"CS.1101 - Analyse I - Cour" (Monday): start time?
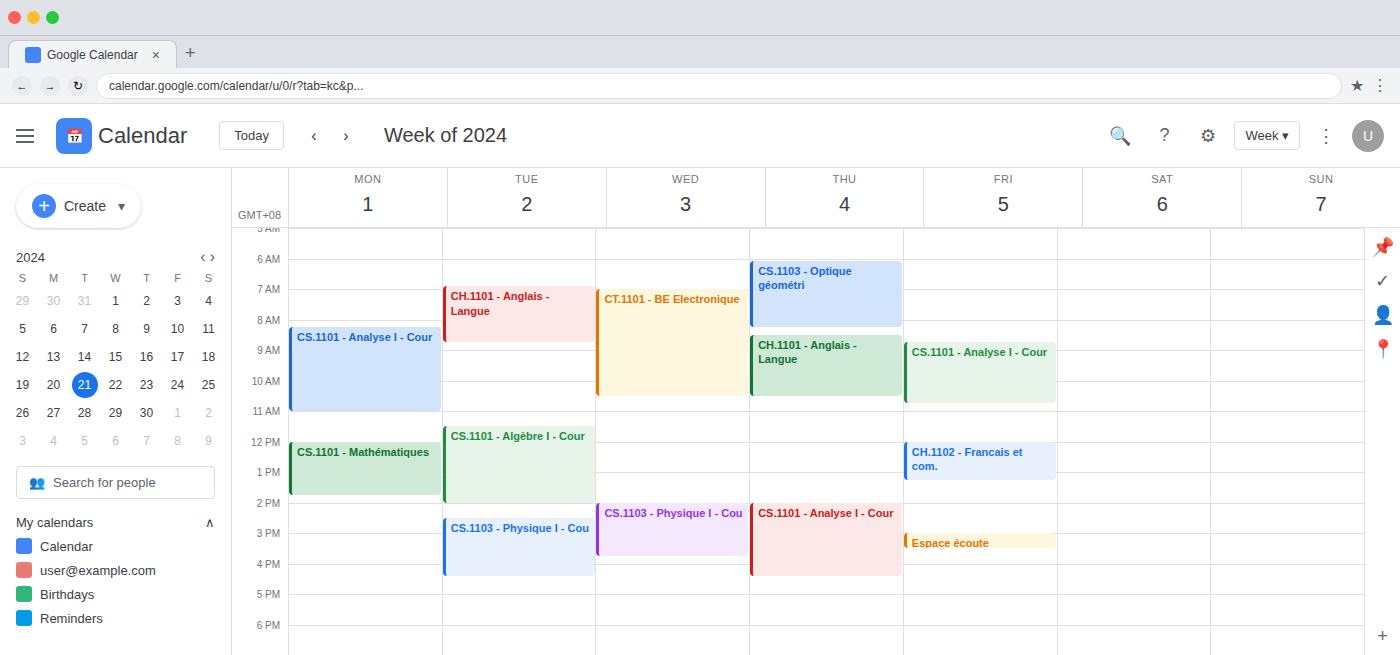
8:15 AM